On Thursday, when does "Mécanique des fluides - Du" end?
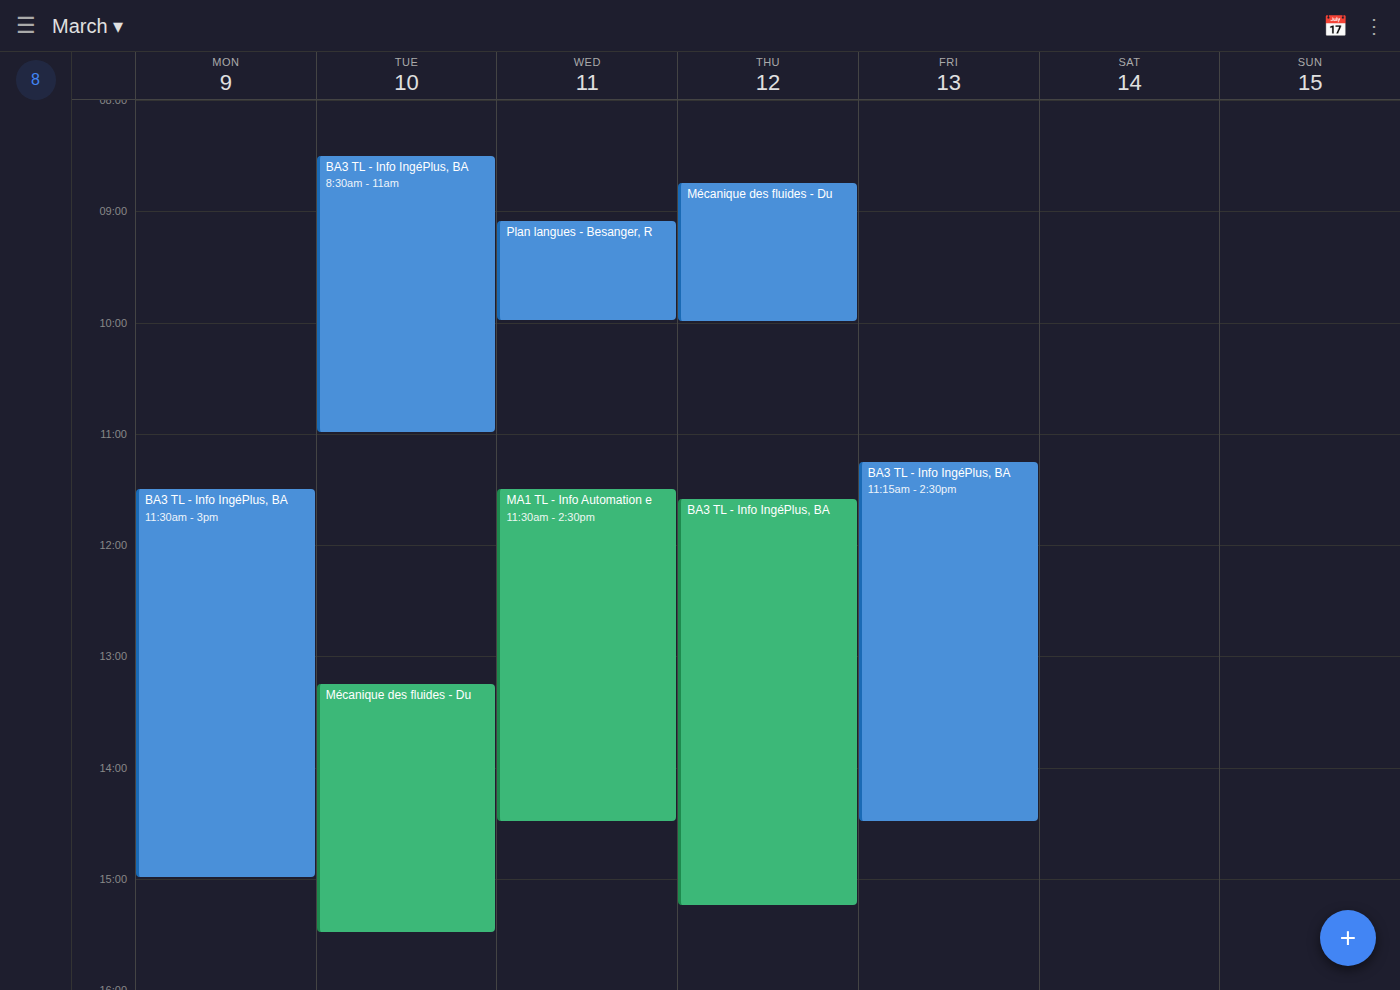
10:00 AM